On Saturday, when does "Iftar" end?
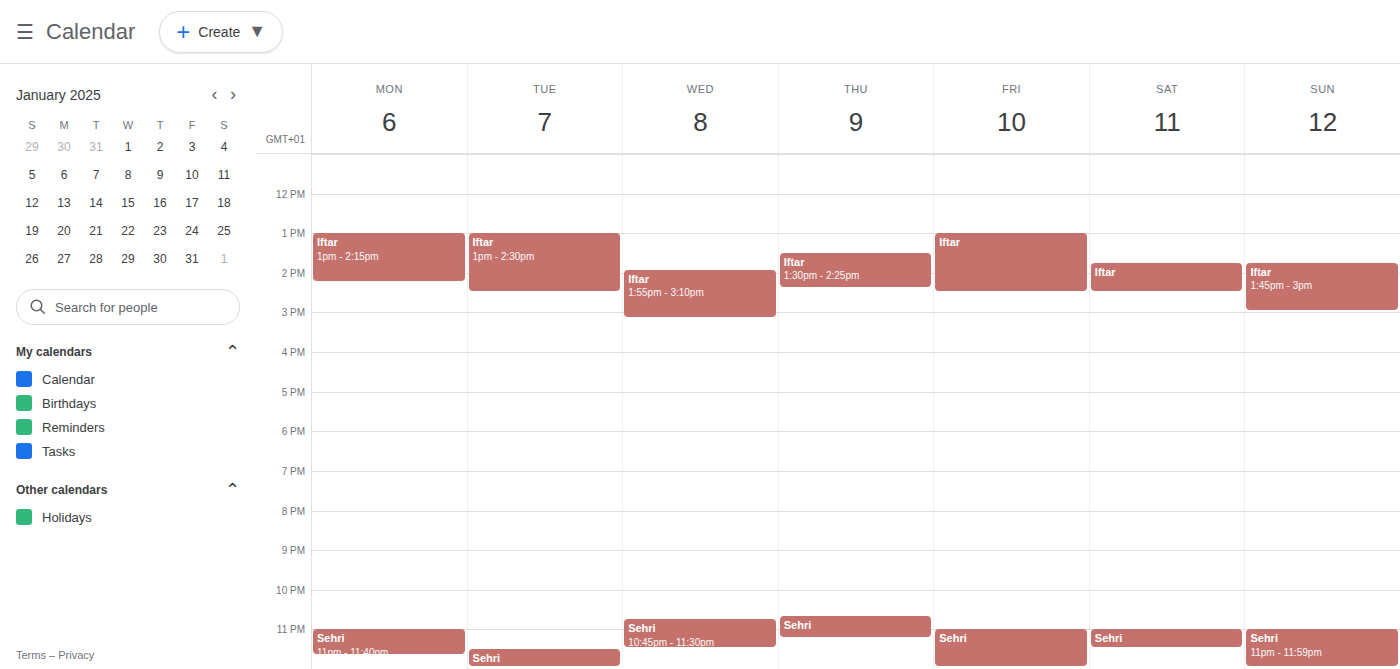
2:30 PM